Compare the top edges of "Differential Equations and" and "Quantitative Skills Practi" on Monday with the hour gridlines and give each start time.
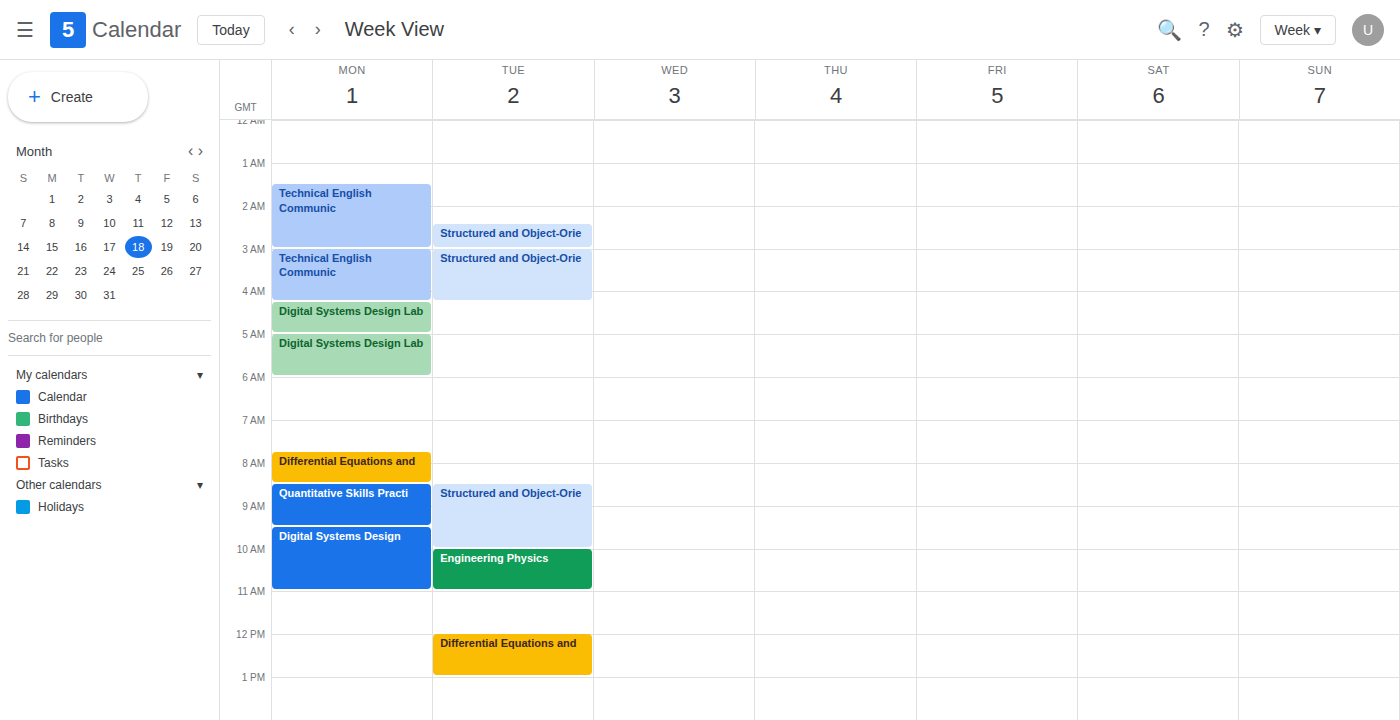
"Differential Equations and": 07:45, neither: three quarters of the way from the 07:00 line to the 08:00 line. "Quantitative Skills Practi": 08:30, halfway between the 08:00 and 09:00 lines.